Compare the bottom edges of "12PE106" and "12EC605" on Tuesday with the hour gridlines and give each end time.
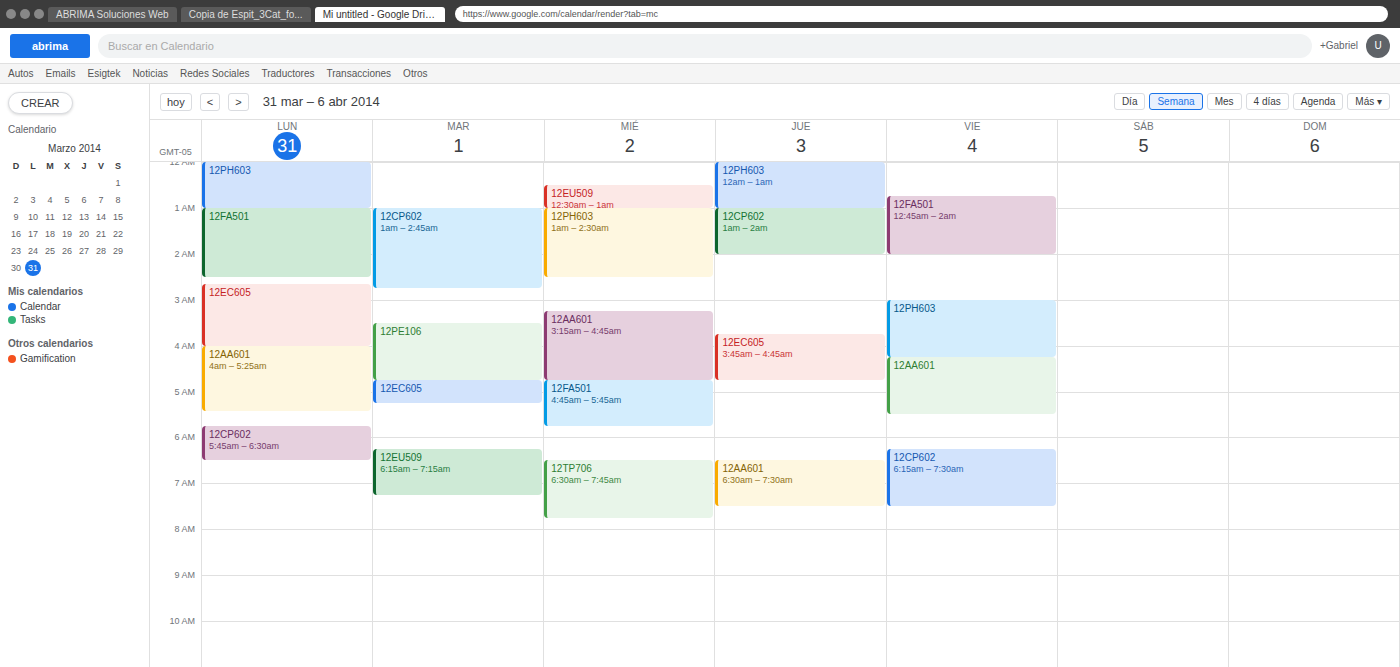
"12PE106": 4:45 AM, neither: three quarters of the way from the 4 AM line to the 5 AM line. "12EC605": 5:15 AM, neither: a quarter of the way from the 5 AM line to the 6 AM line.